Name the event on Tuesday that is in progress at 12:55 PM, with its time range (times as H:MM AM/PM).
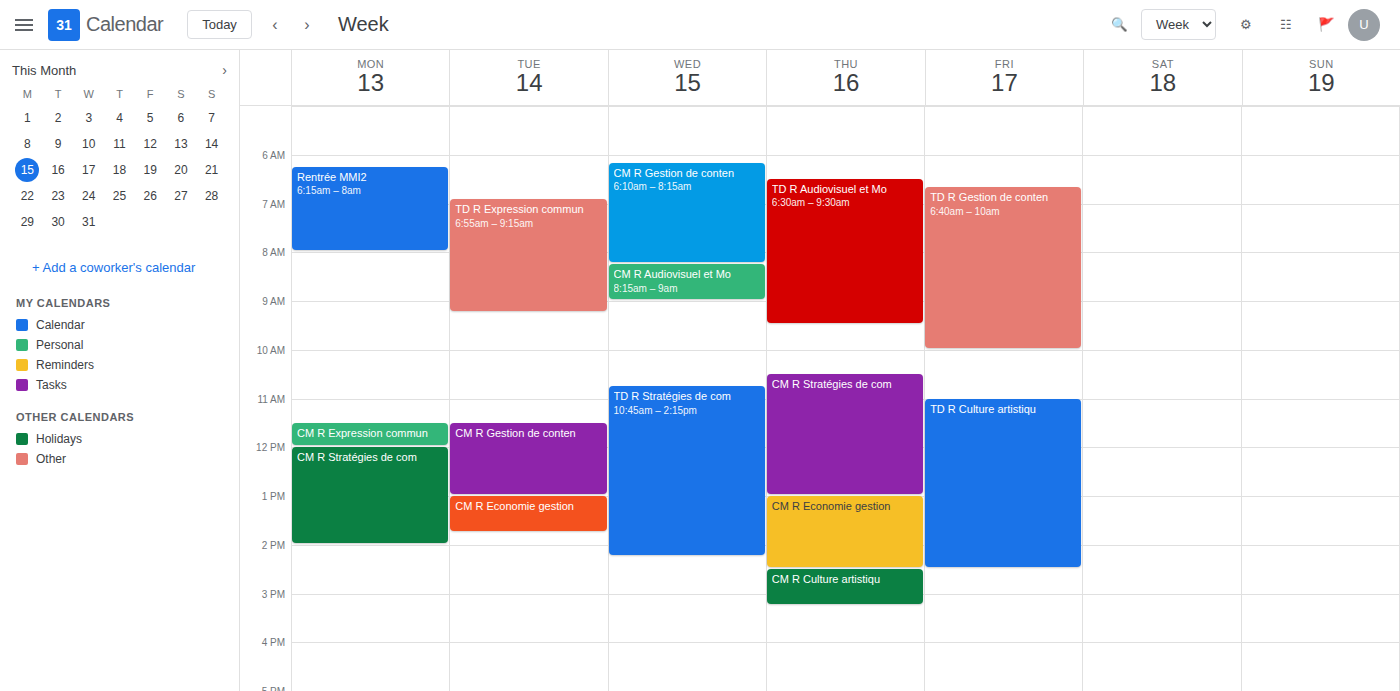
"CM R Gestion de conten", 11:30 AM to 1:00 PM